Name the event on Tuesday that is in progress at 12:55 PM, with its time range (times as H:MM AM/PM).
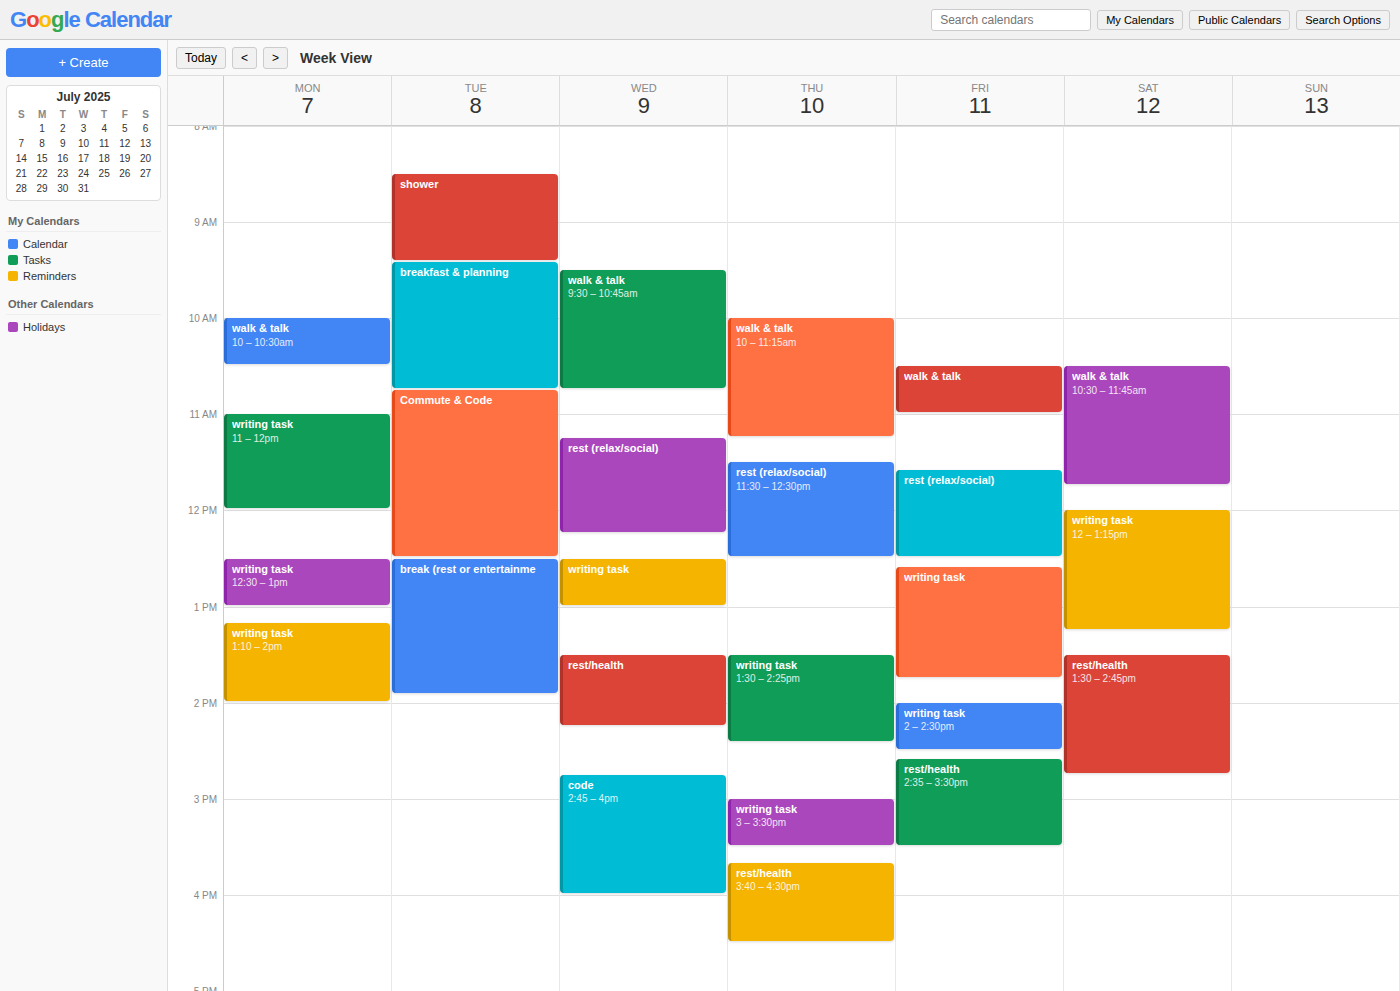
"break (rest or entertainme", 12:30 PM to 1:55 PM